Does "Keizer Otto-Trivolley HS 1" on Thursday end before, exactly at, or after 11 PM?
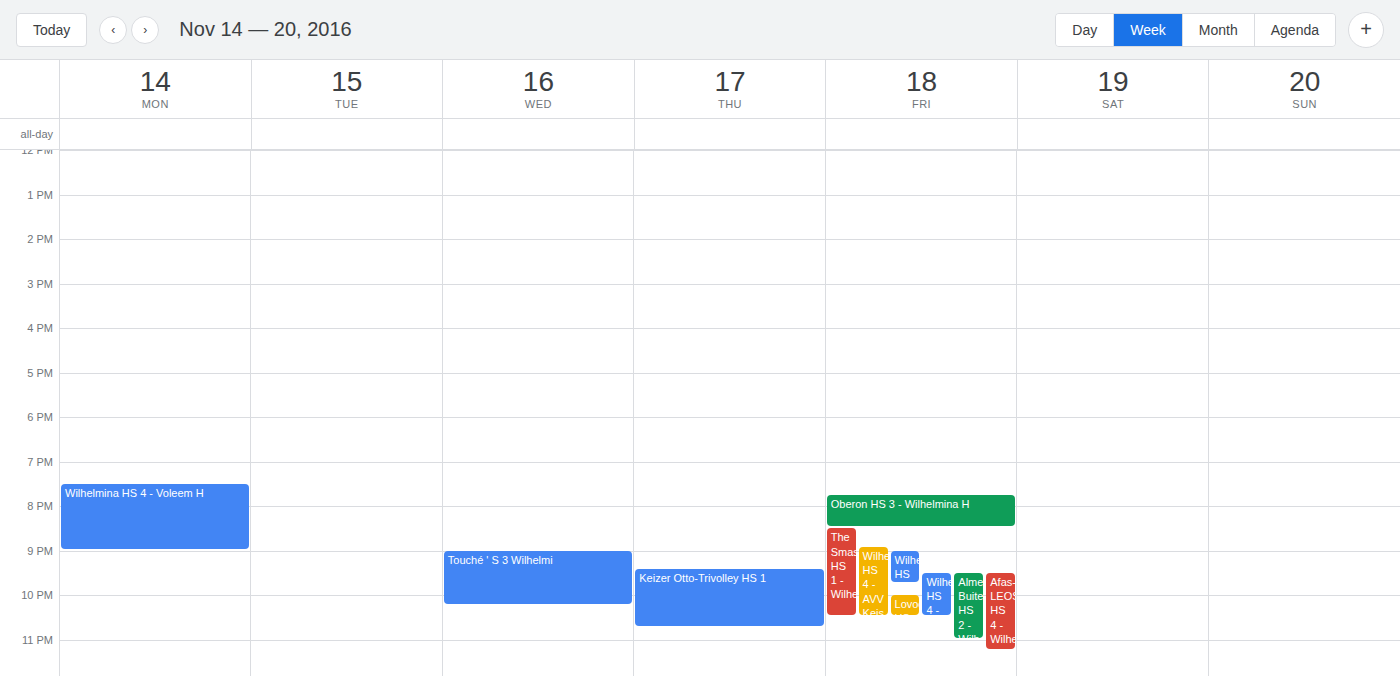
10:45 PM -- before 11 PM, 15 minutes above the 11 PM line.